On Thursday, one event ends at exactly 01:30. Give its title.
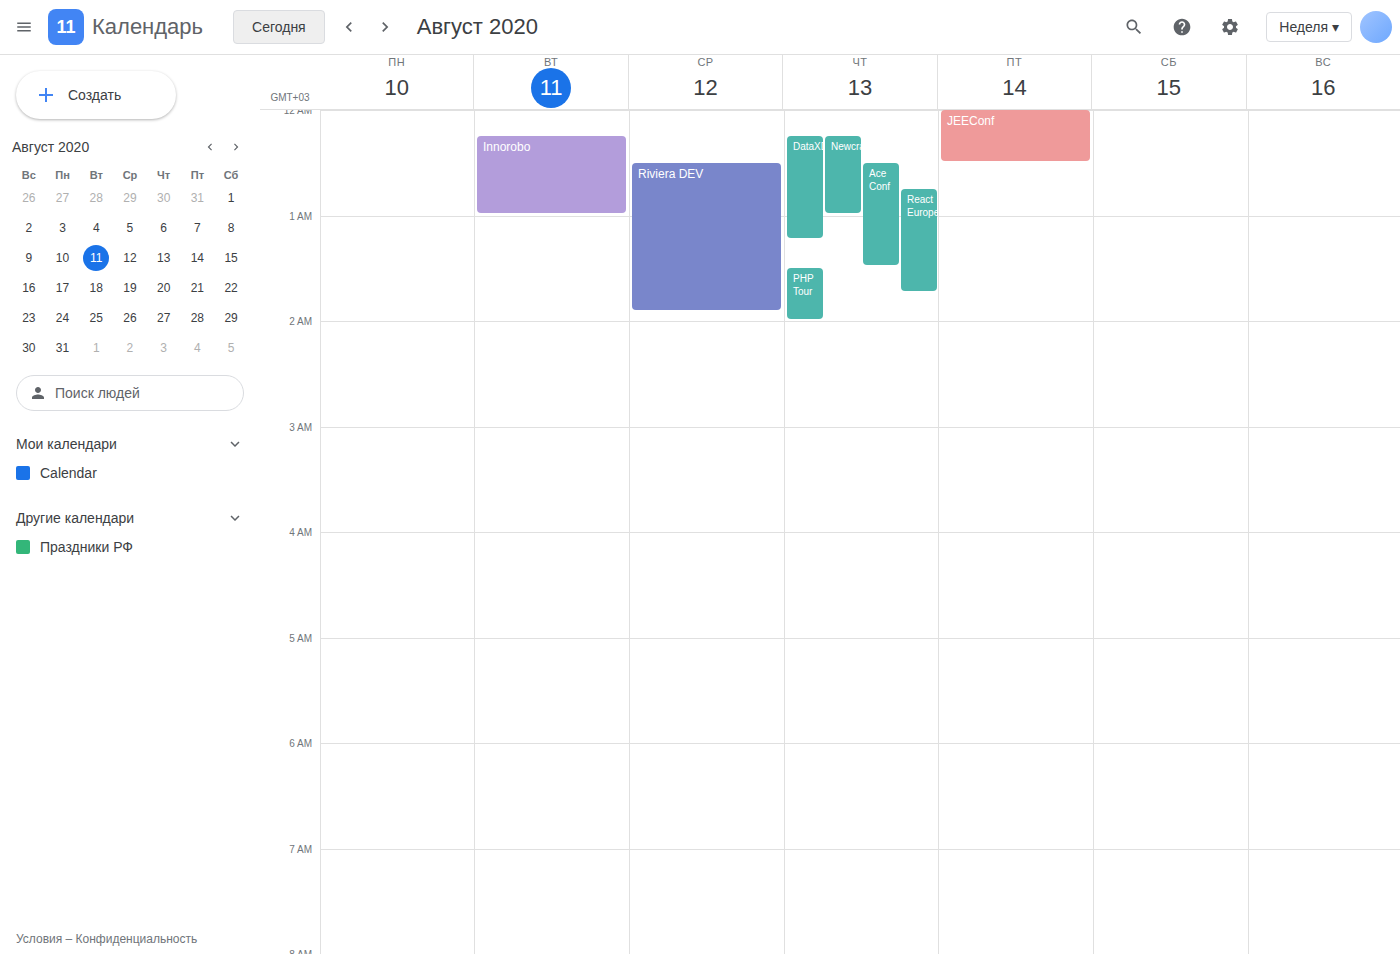
"Ace Conf"